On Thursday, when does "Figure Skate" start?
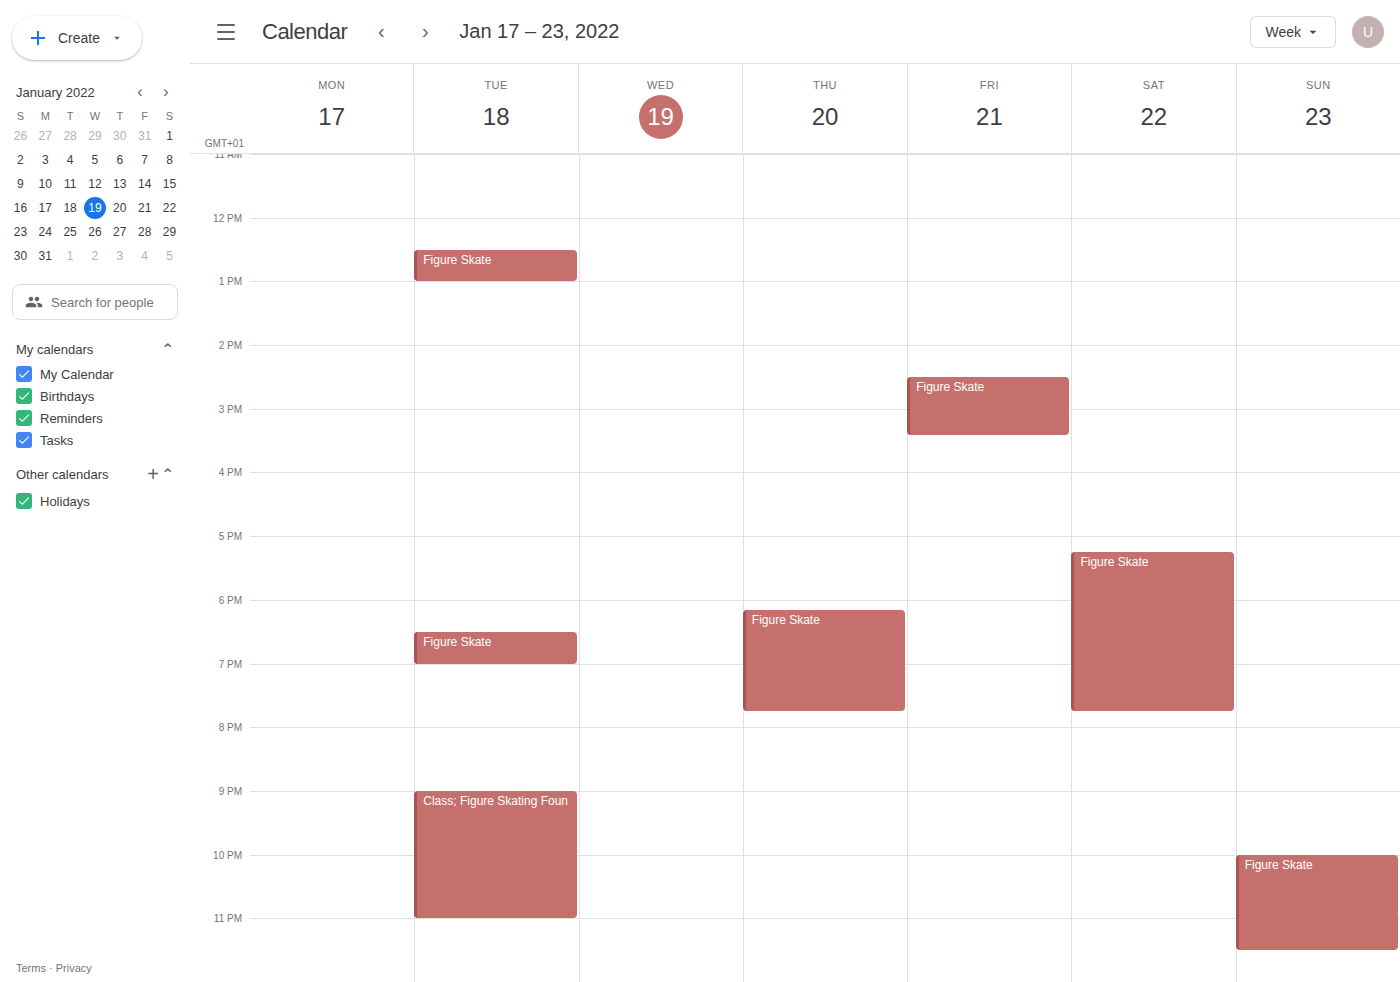
6:10 PM